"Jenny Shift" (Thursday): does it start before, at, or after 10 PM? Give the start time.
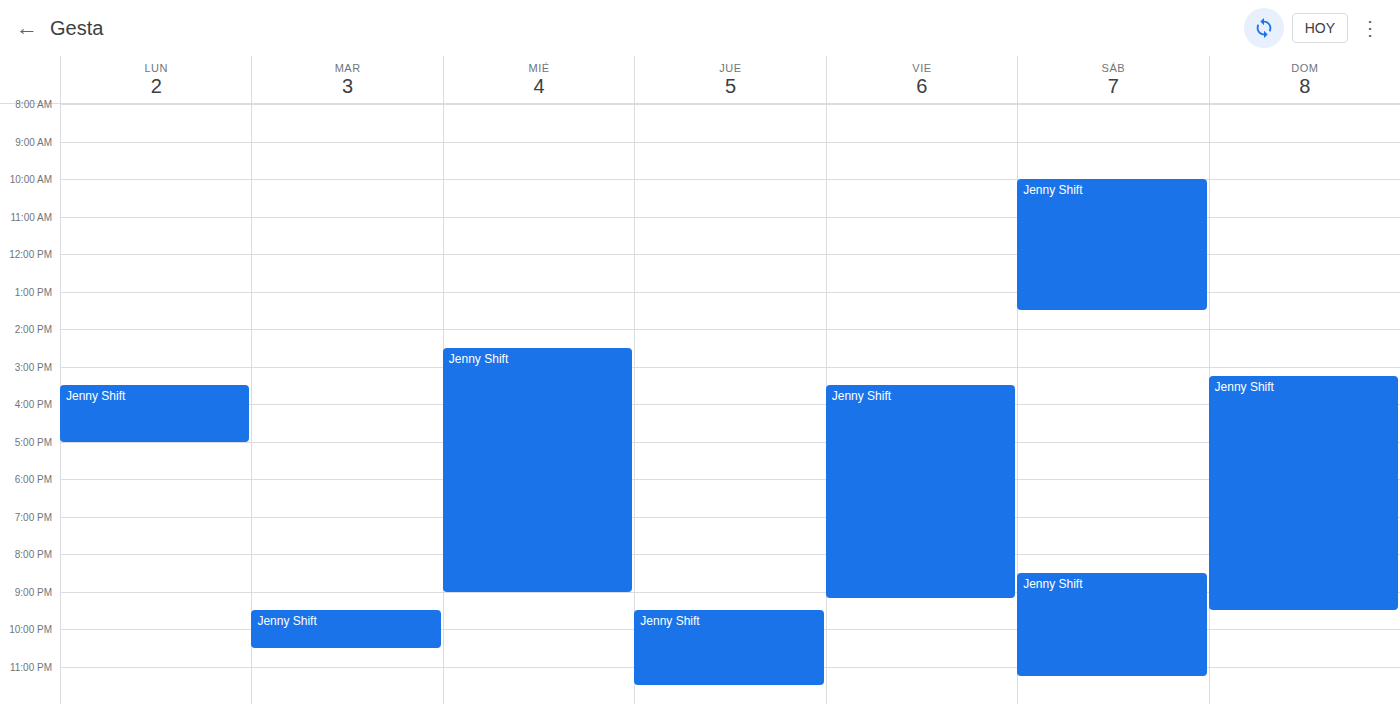
9:30 PM -- before 10 PM, 30 minutes above the 10 PM line.